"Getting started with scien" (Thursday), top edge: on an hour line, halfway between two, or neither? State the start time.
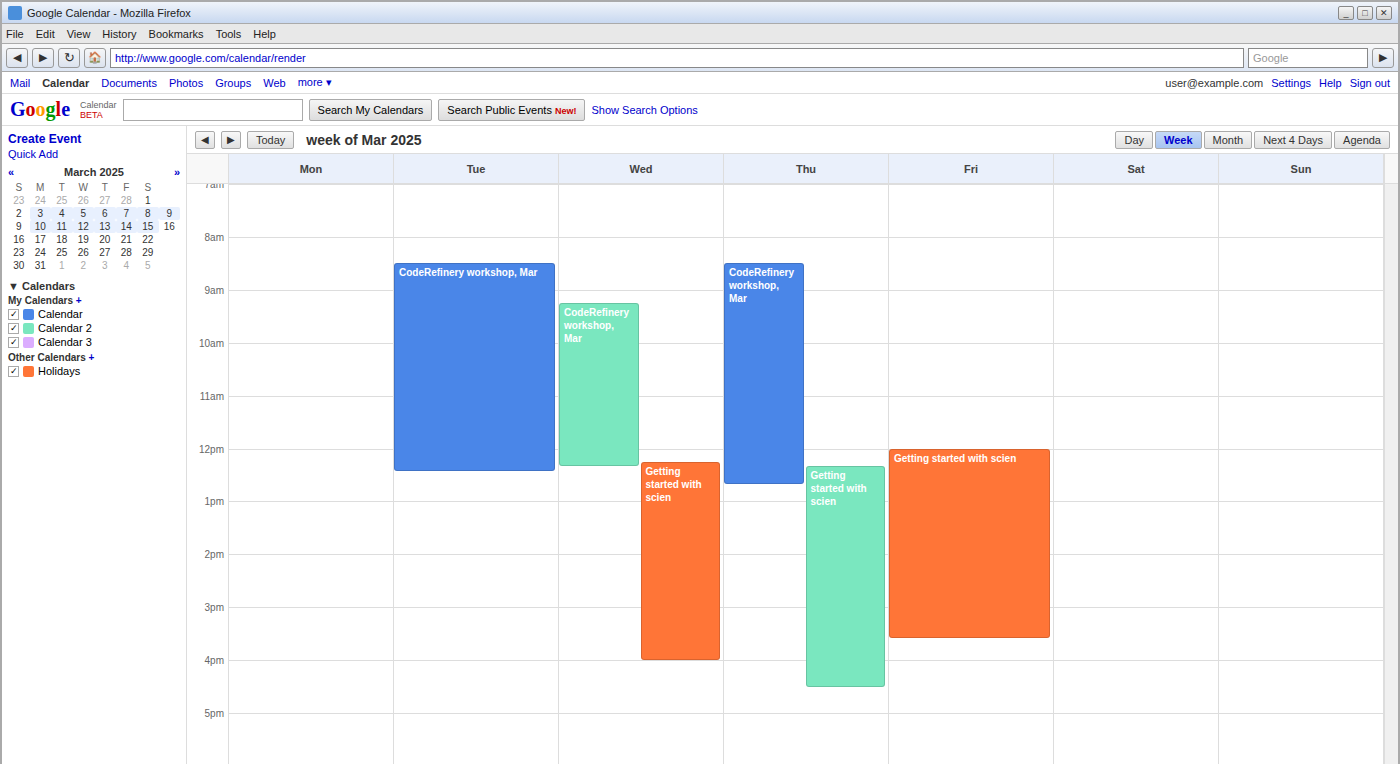
12:20 PM -- neither: 20 minutes below the 12 PM line and 40 minutes above the 1 PM line.